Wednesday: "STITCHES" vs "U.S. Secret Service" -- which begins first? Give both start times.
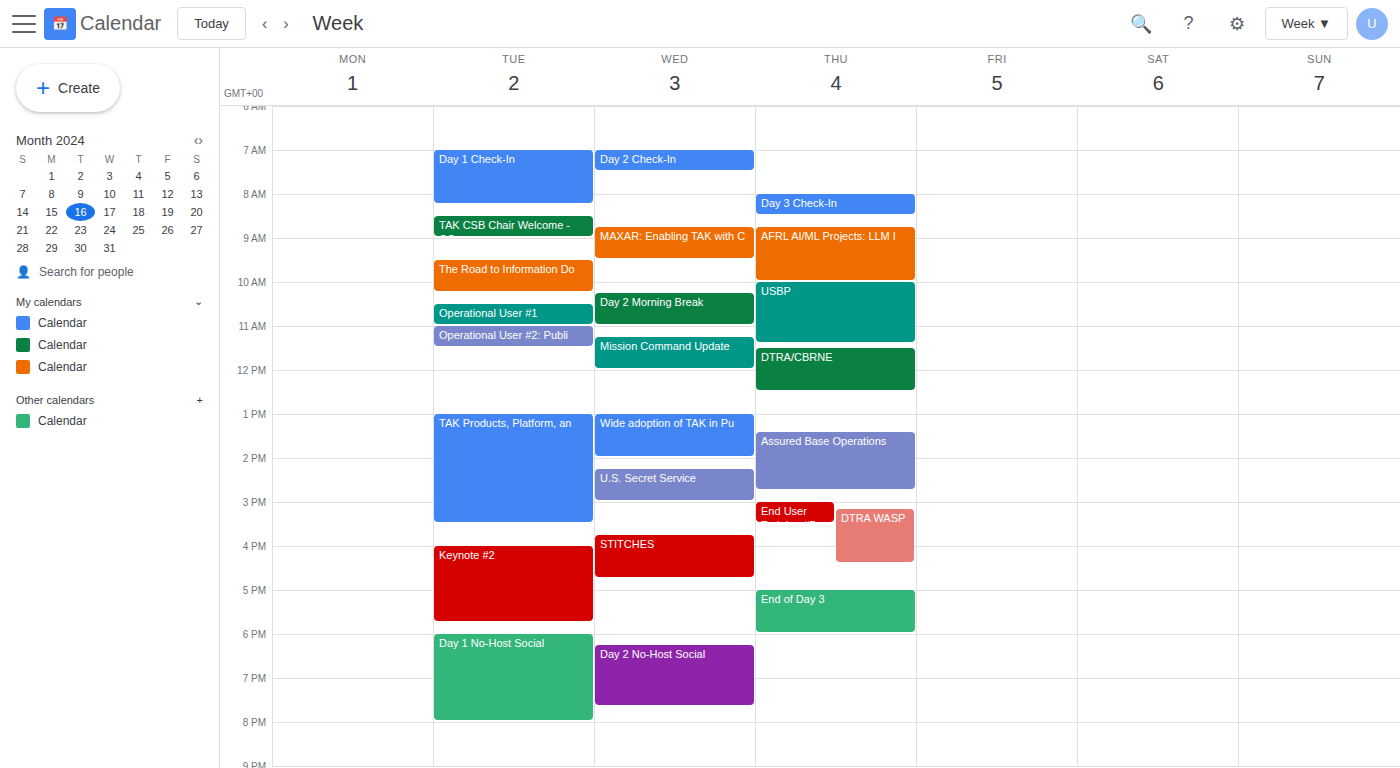
"U.S. Secret Service" 2:15 PM; "STITCHES" 3:45 PM.